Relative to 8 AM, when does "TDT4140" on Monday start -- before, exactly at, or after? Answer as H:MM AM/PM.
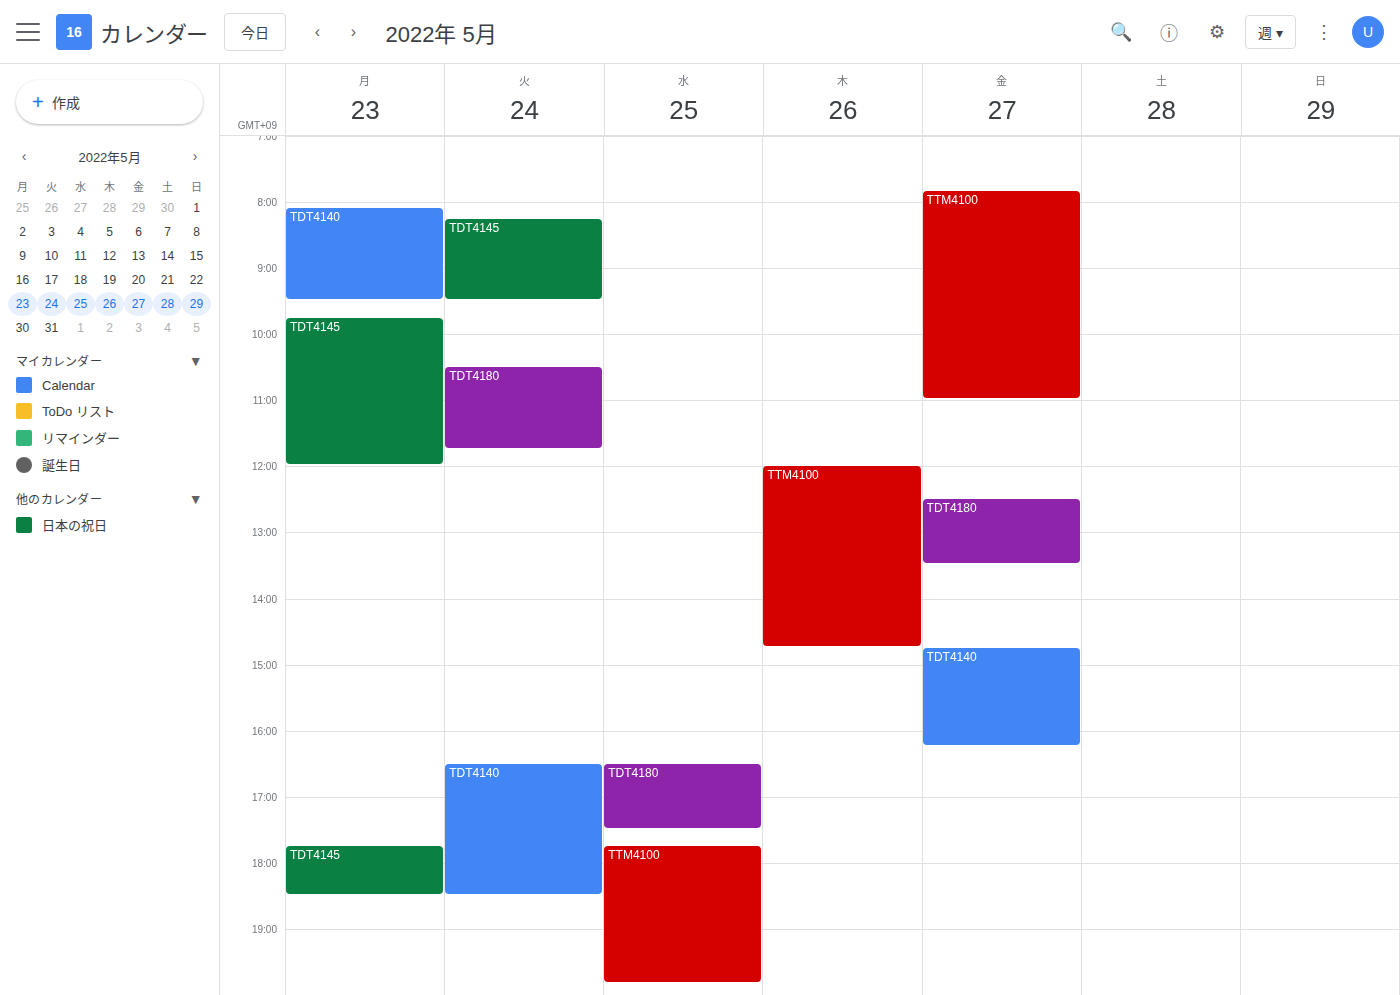
8:05 AM -- after 8 AM, 5 minutes below the 8 AM line.